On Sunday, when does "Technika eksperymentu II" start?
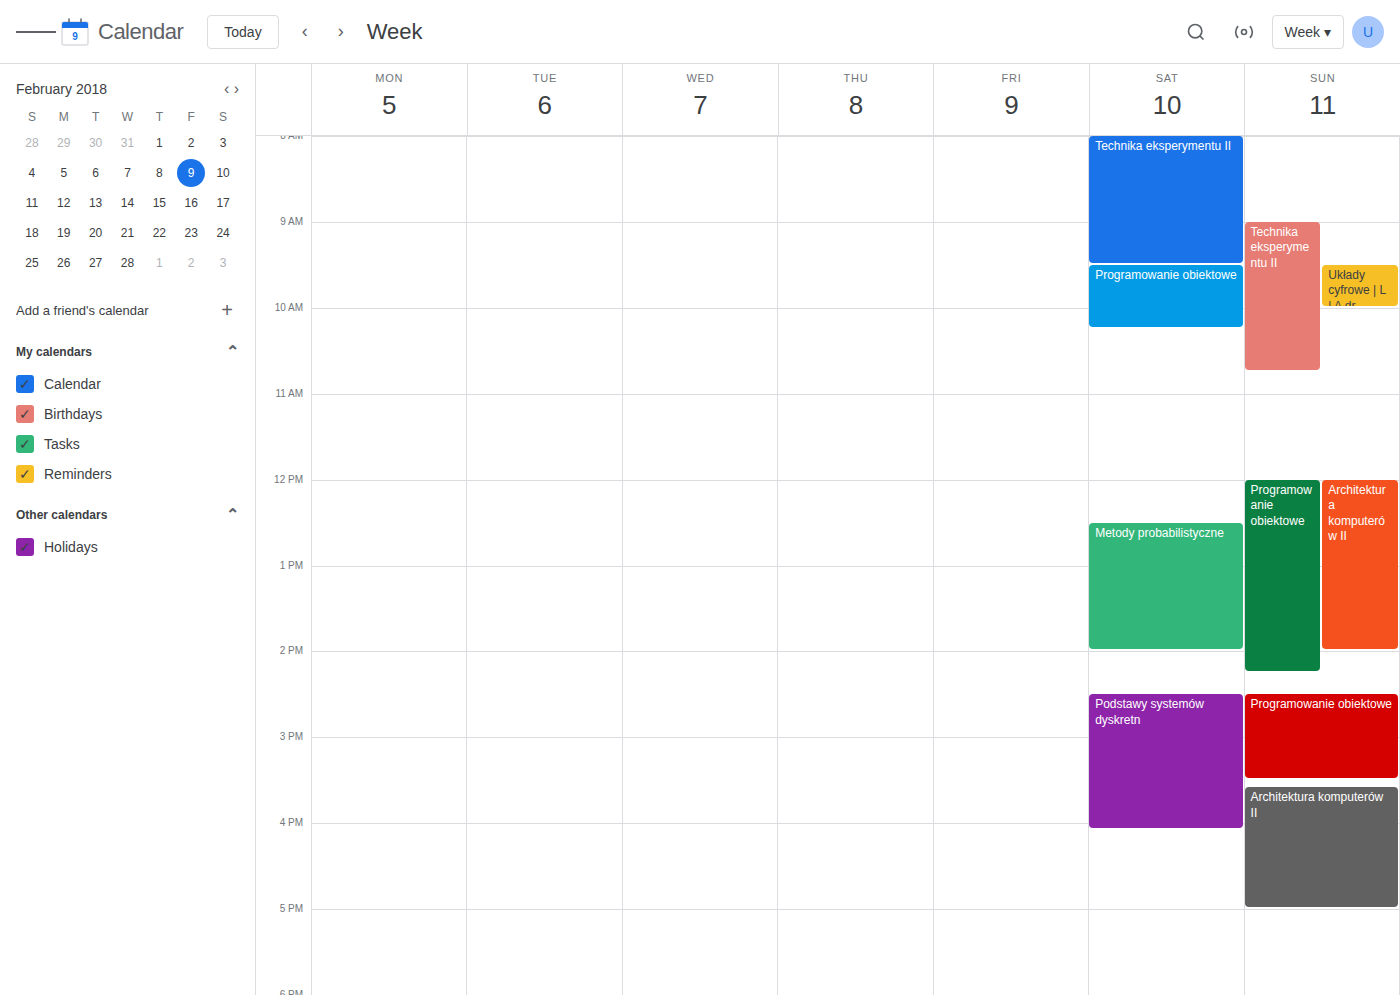
9:00 AM